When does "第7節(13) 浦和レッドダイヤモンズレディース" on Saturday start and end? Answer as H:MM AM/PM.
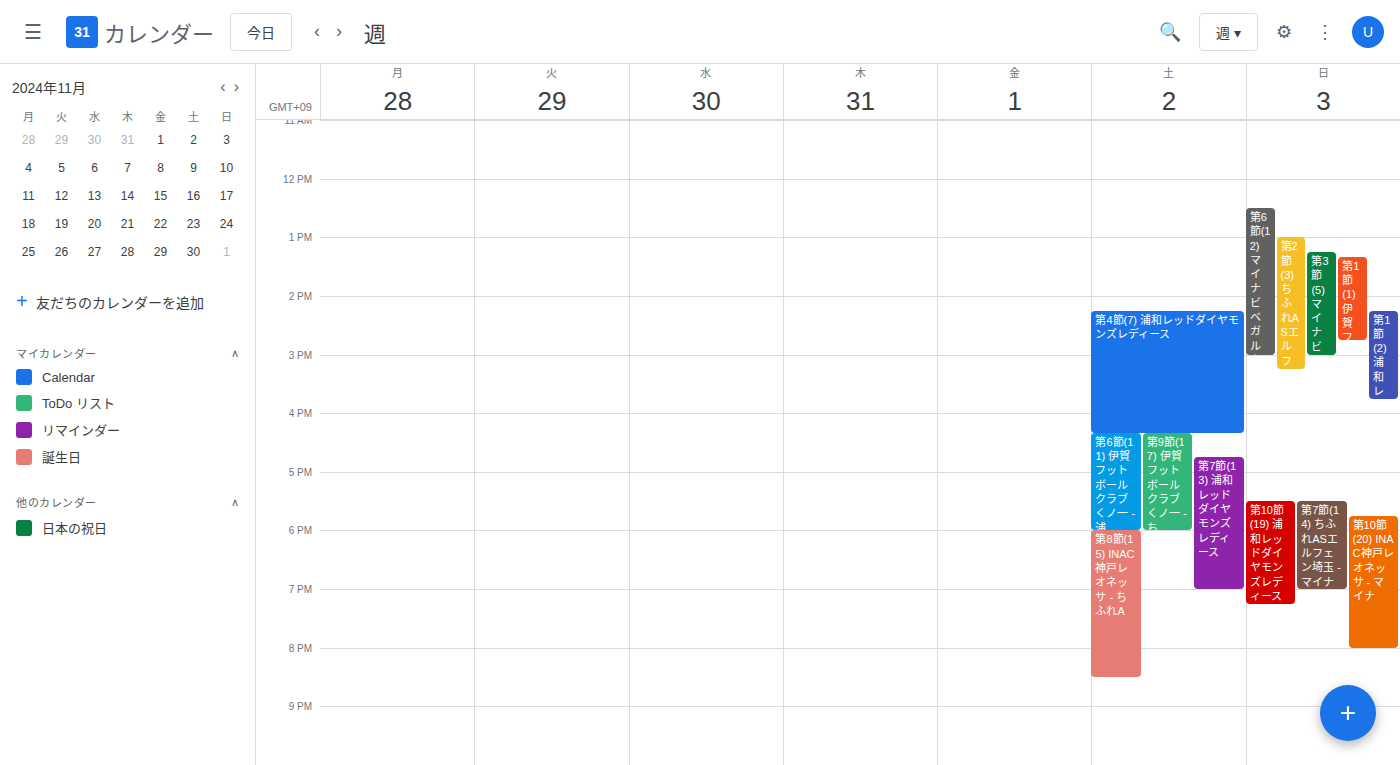
4:45 PM to 7:00 PM